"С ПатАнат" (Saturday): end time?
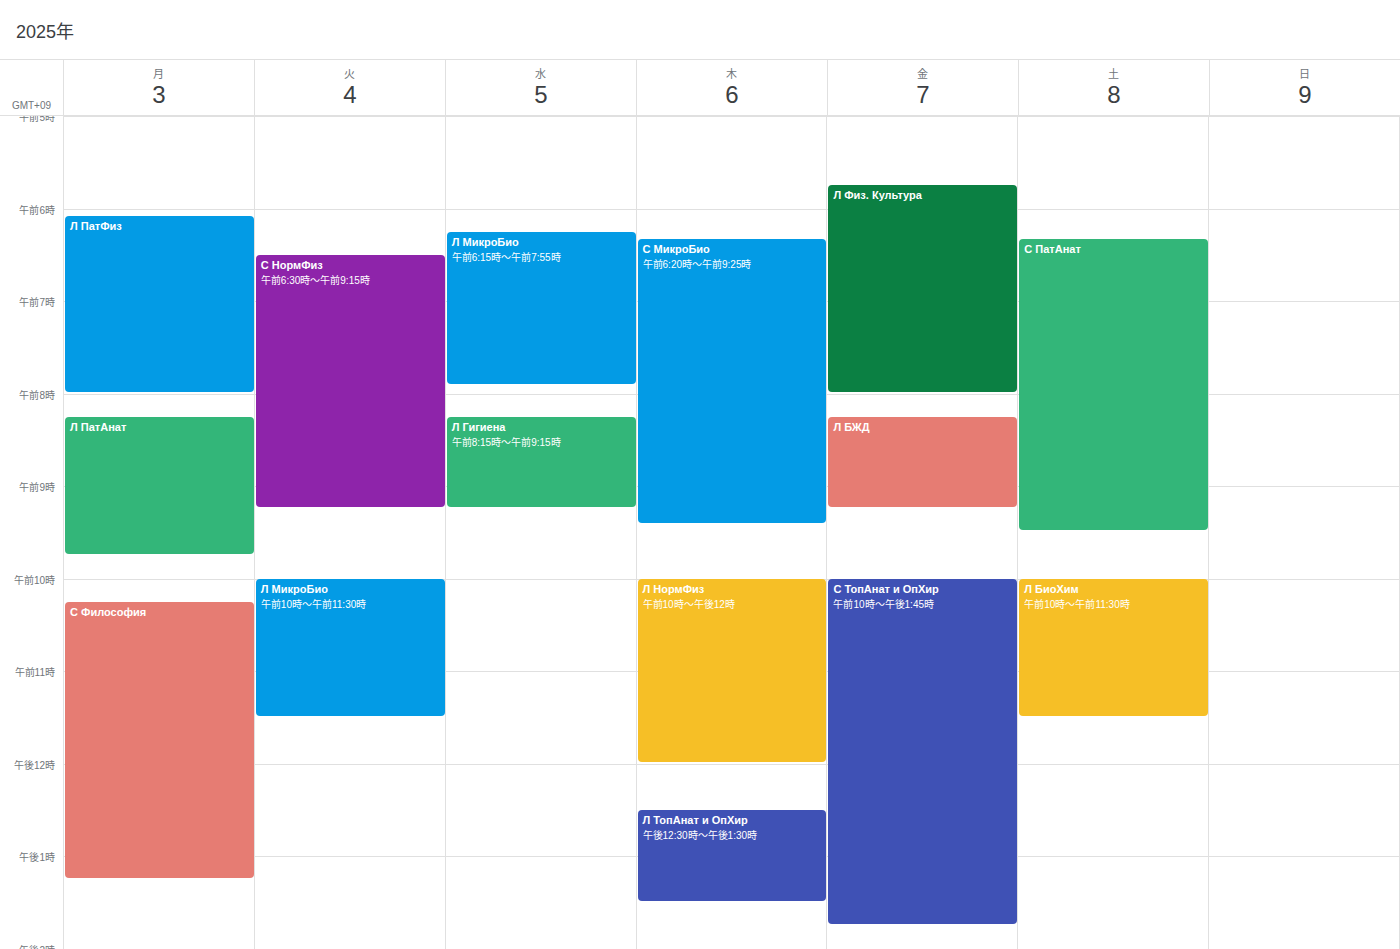
9:30 AM